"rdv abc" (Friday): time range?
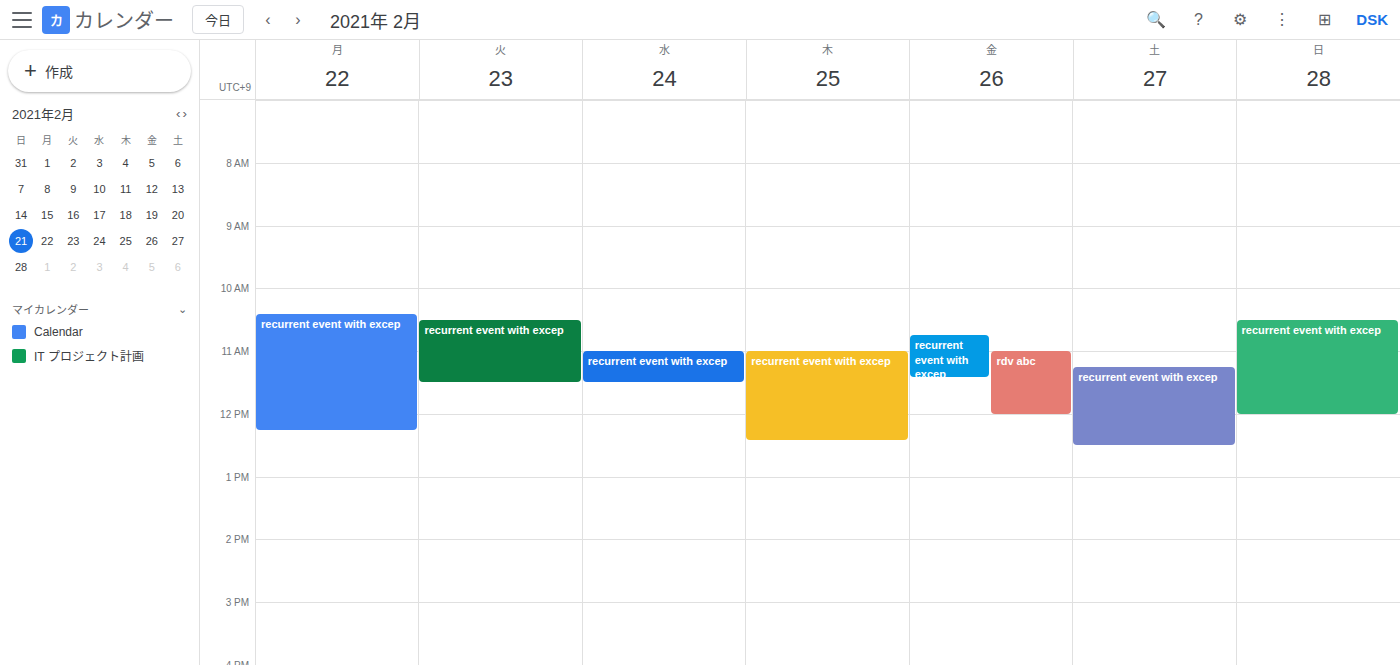
11:00 AM to 12:00 PM